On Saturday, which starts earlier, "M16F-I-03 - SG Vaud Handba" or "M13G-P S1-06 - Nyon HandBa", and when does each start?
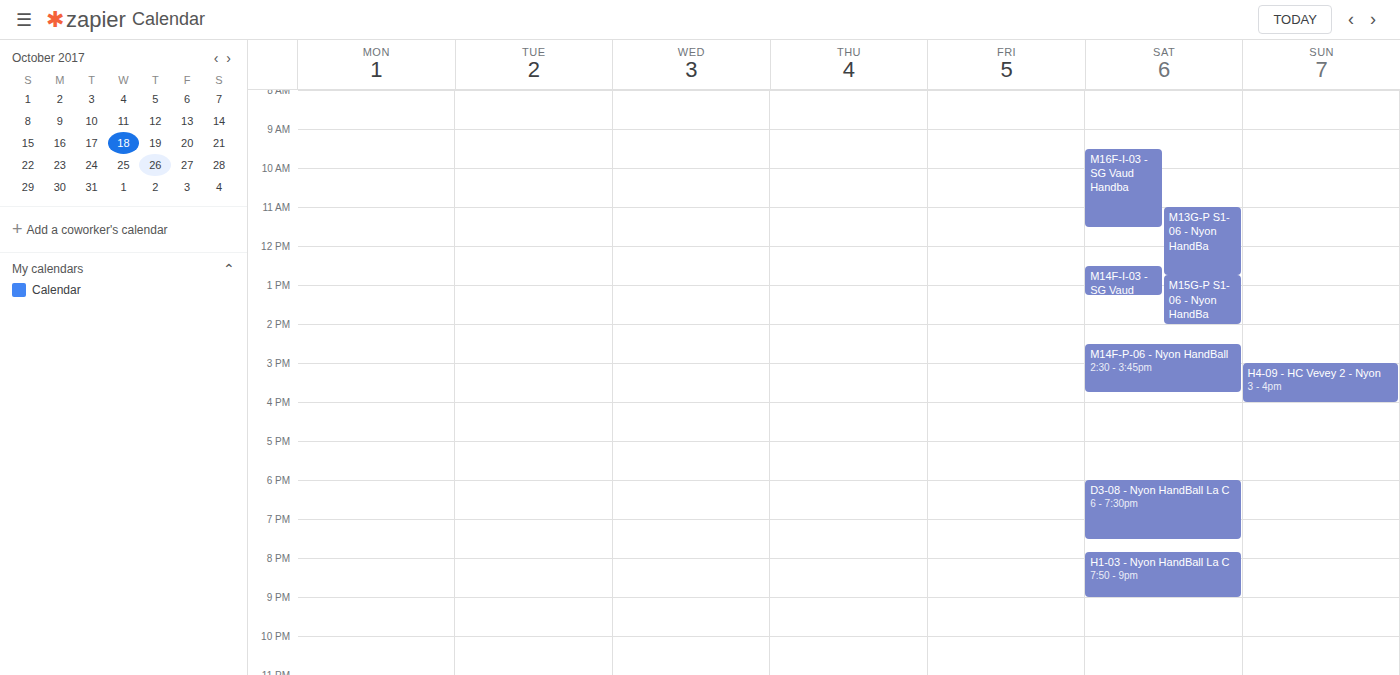
"M16F-I-03 - SG Vaud Handba" 9:30 AM; "M13G-P S1-06 - Nyon HandBa" 11:00 AM.